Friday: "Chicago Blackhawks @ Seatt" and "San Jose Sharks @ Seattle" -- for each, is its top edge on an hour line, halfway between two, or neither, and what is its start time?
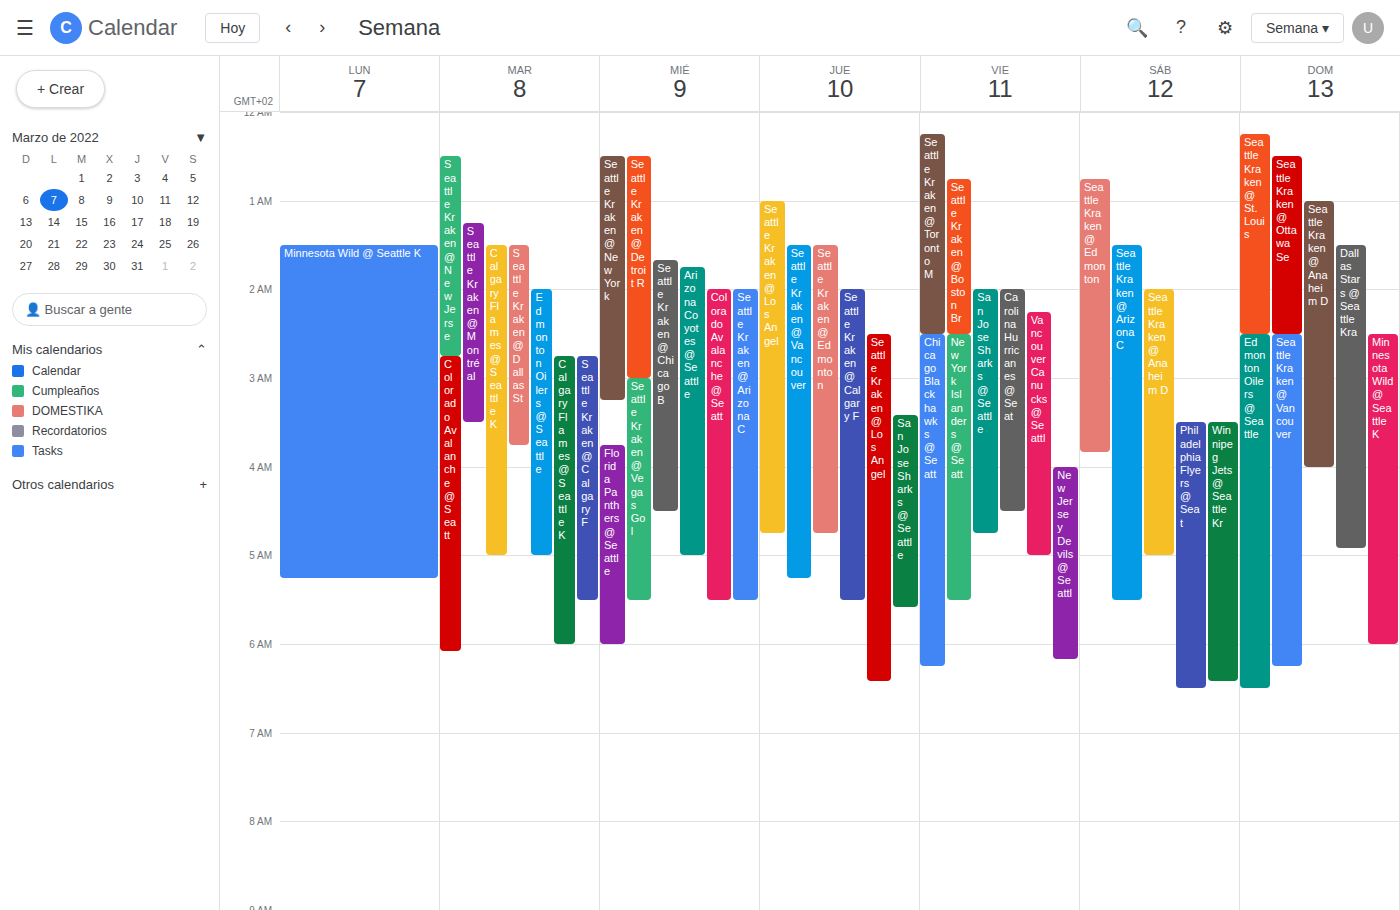
"Chicago Blackhawks @ Seatt": 2:30 AM, halfway between the 2 AM and 3 AM lines. "San Jose Sharks @ Seattle": 2:00 AM, exactly on the 2 AM line.